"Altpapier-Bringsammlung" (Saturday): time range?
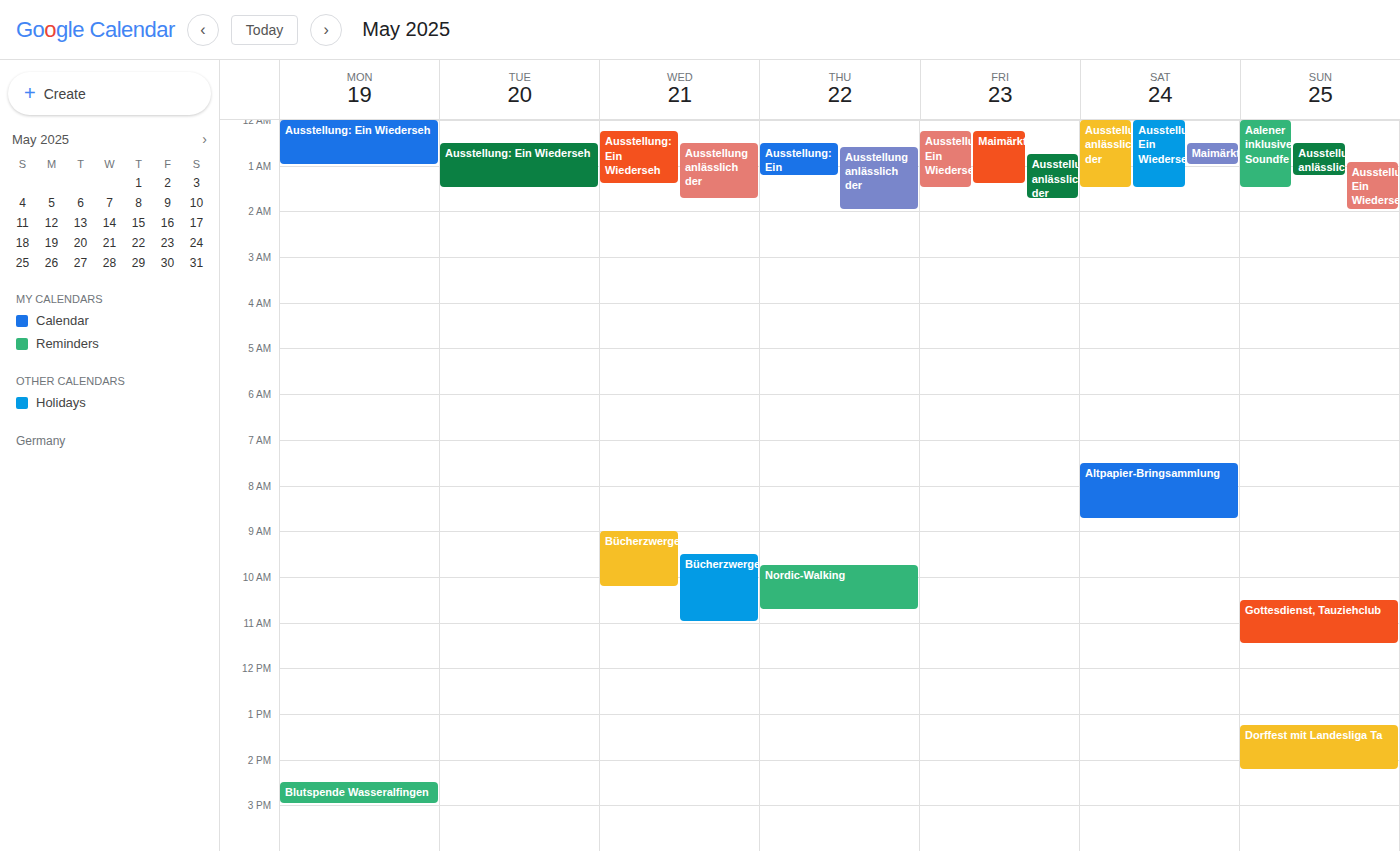
7:30 AM to 8:45 AM